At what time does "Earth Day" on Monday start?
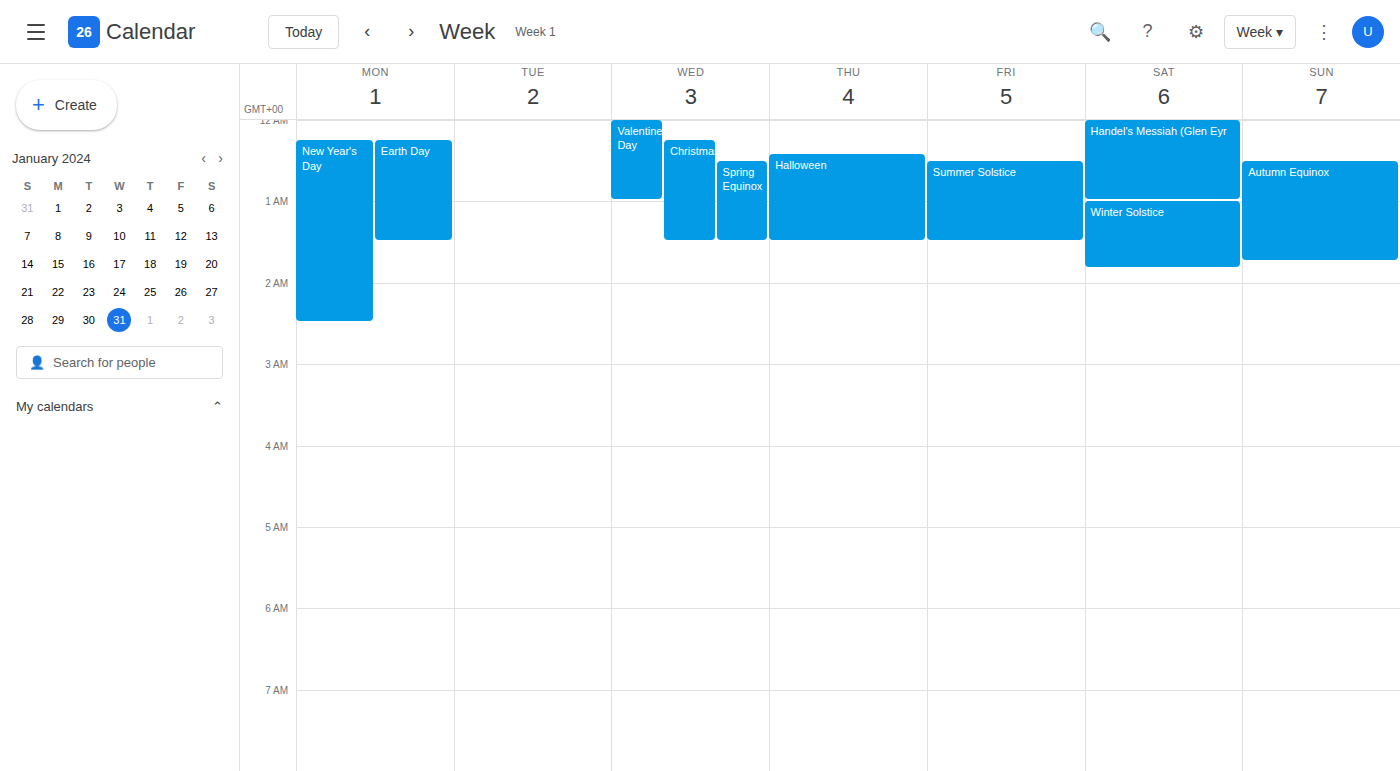
12:15 AM